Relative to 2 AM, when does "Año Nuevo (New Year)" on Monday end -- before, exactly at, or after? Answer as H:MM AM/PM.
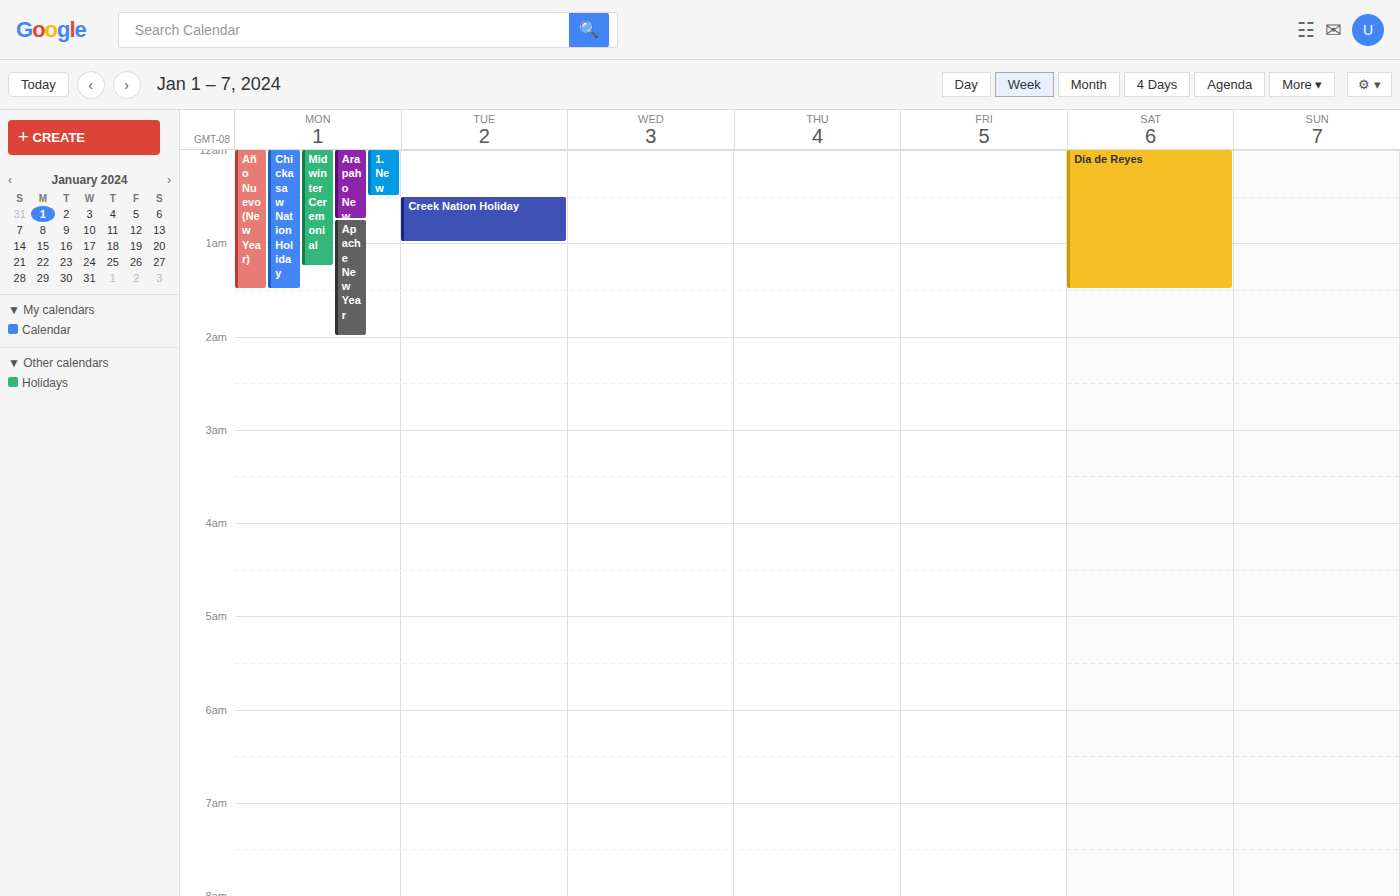
1:30 AM -- before 2 AM, 30 minutes above the 2 AM line.